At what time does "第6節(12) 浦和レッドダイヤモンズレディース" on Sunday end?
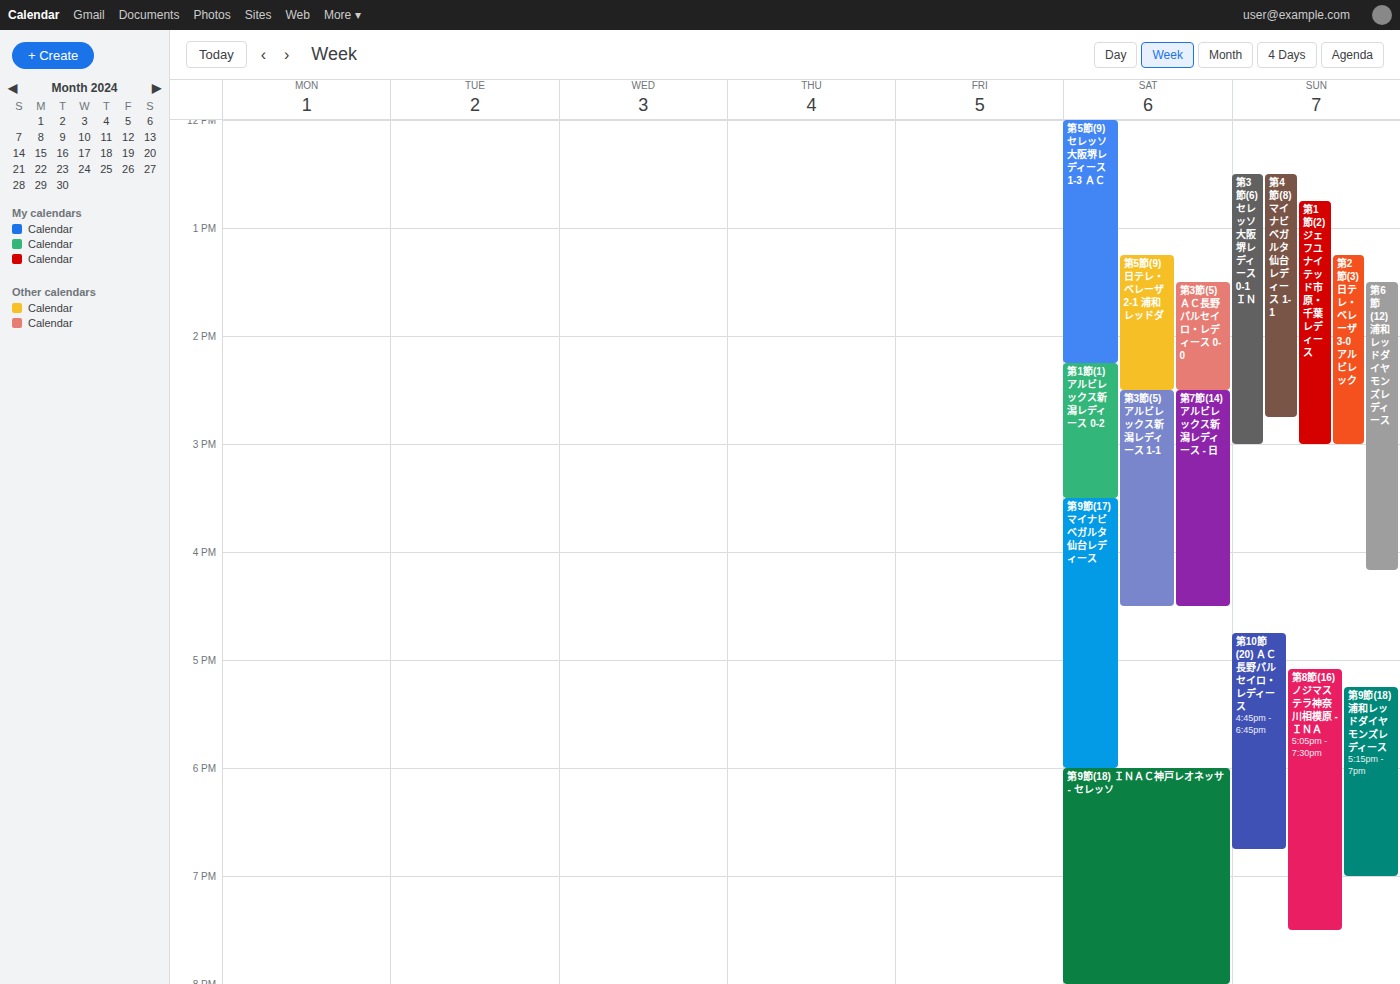
4:10 PM